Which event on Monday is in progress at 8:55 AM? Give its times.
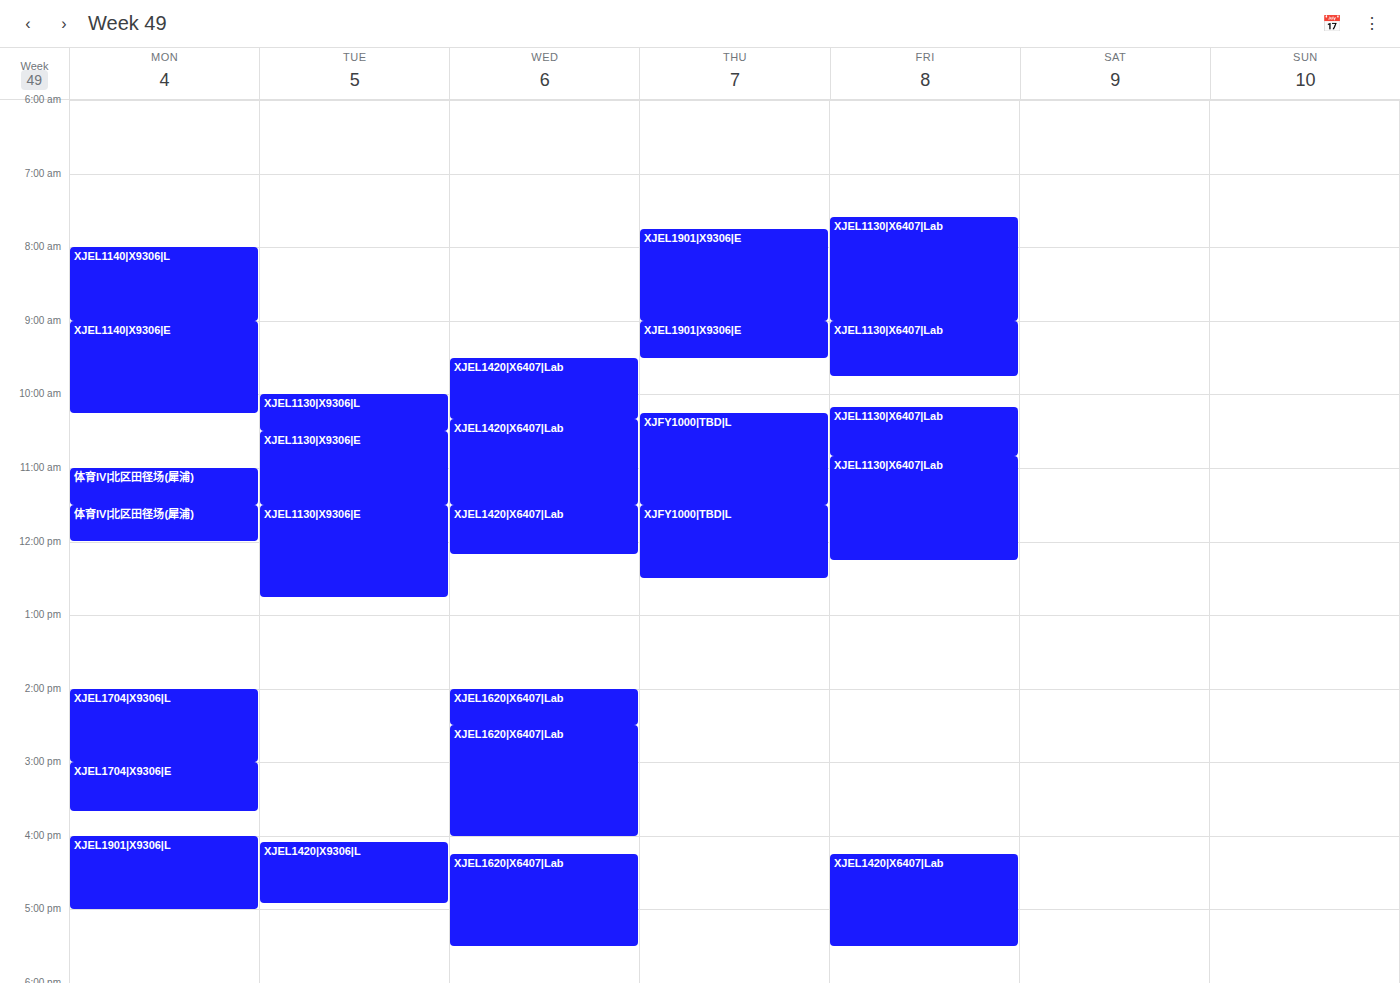
"XJEL1140|X9306|L", 8:00 AM to 9:00 AM